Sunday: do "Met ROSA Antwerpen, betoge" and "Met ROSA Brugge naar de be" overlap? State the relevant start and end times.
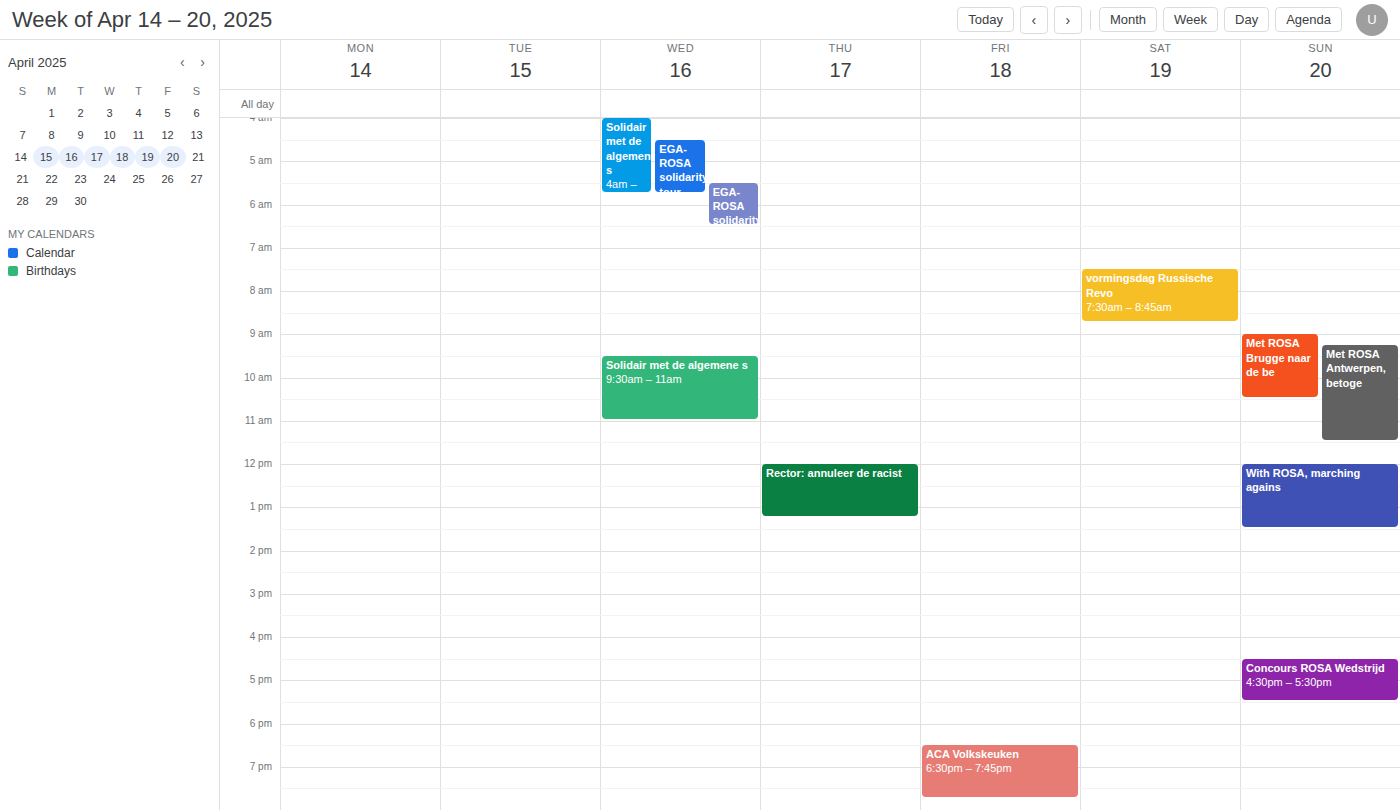
"Met ROSA Antwerpen, betoge" starts at 9:15 AM, before "Met ROSA Brugge naar de be" ends at 10:30 AM -- they overlap.